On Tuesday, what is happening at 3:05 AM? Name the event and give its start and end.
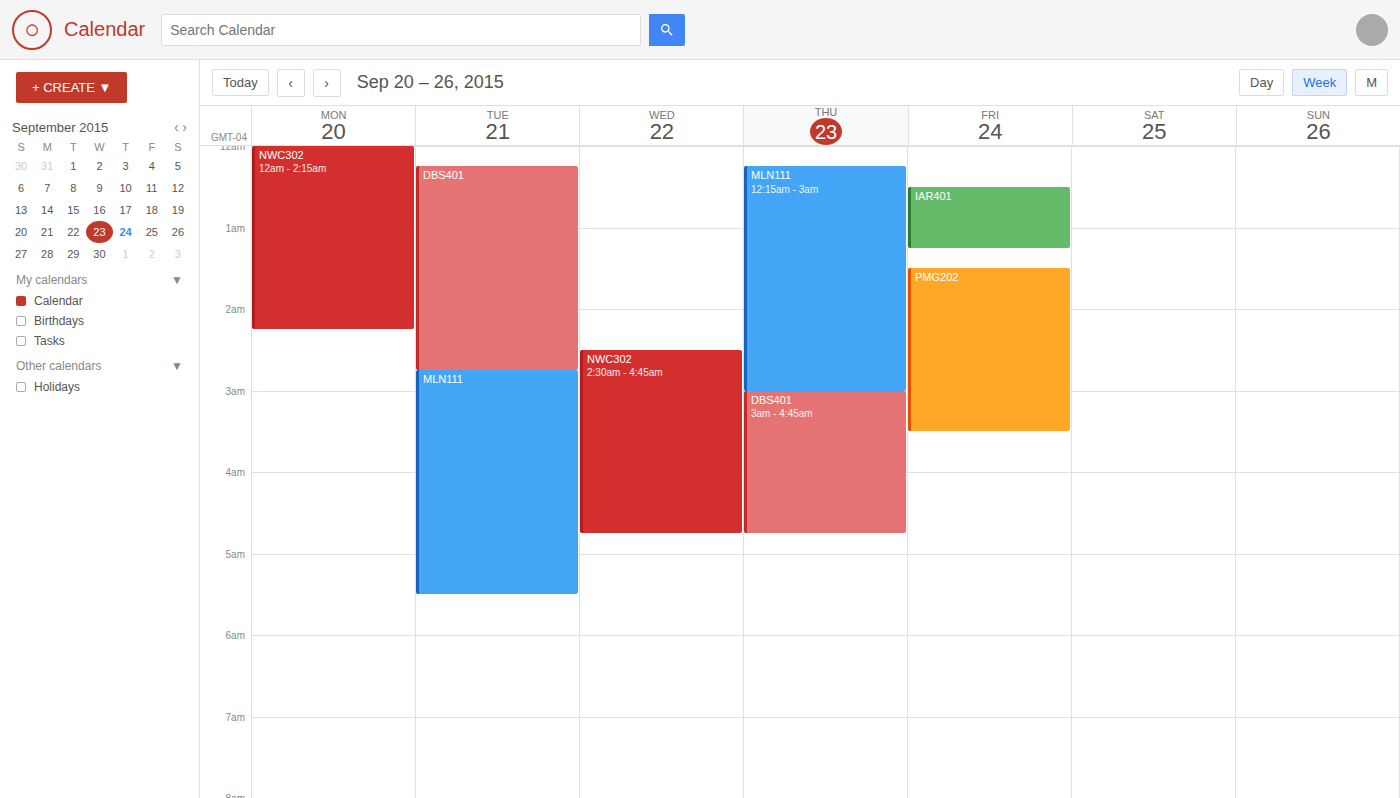
"MLN111", 2:45 AM to 5:30 AM